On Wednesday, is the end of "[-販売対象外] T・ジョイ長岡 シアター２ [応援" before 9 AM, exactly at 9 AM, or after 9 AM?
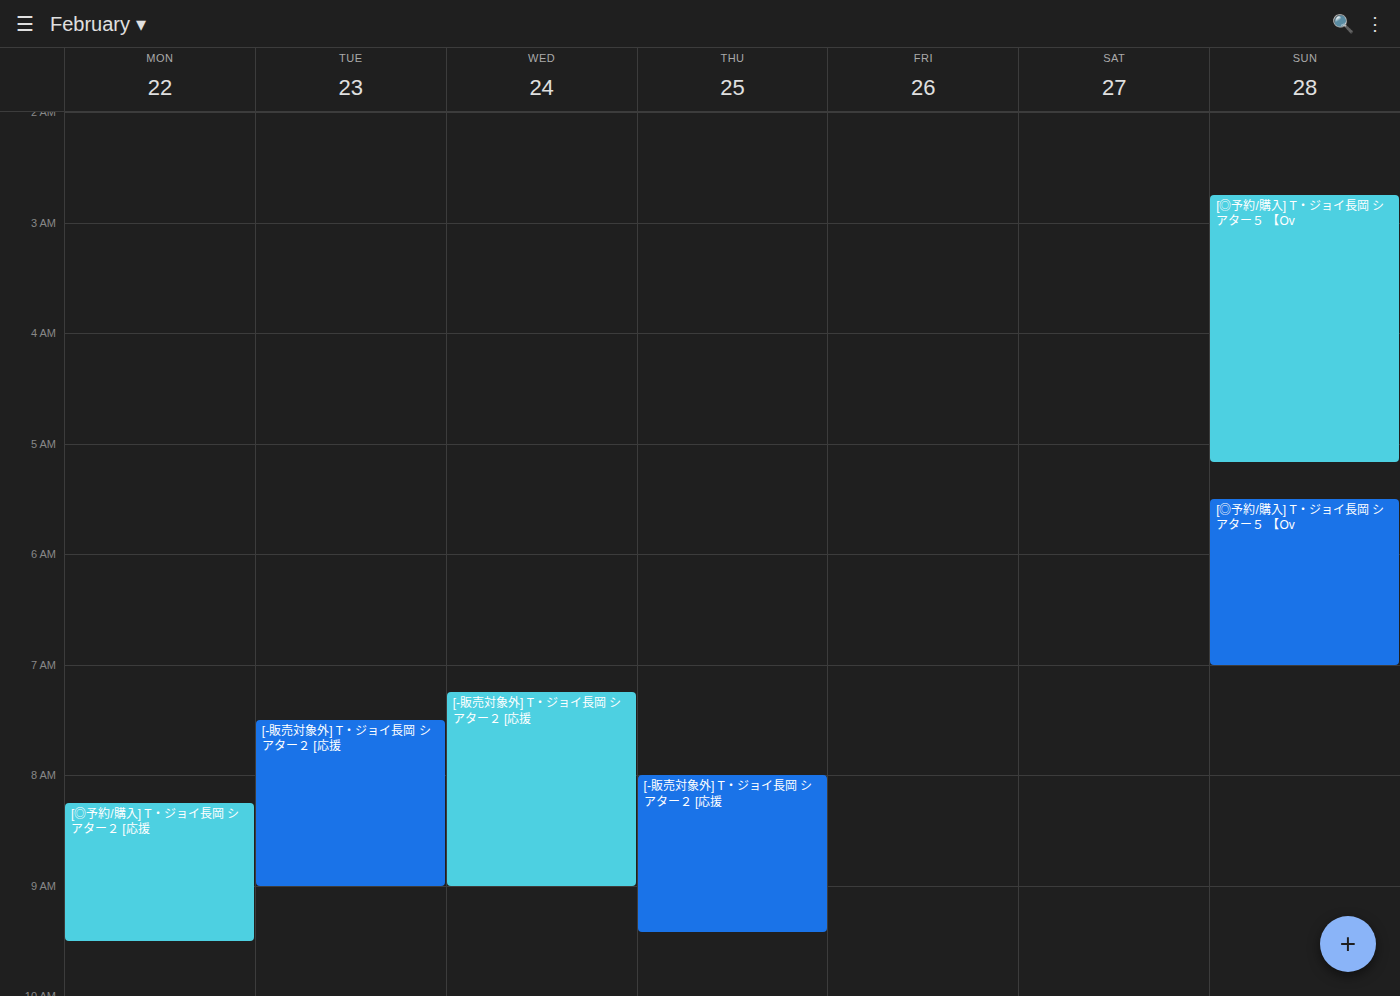
9:00 AM -- exactly at 9 AM, on the 9 AM line.